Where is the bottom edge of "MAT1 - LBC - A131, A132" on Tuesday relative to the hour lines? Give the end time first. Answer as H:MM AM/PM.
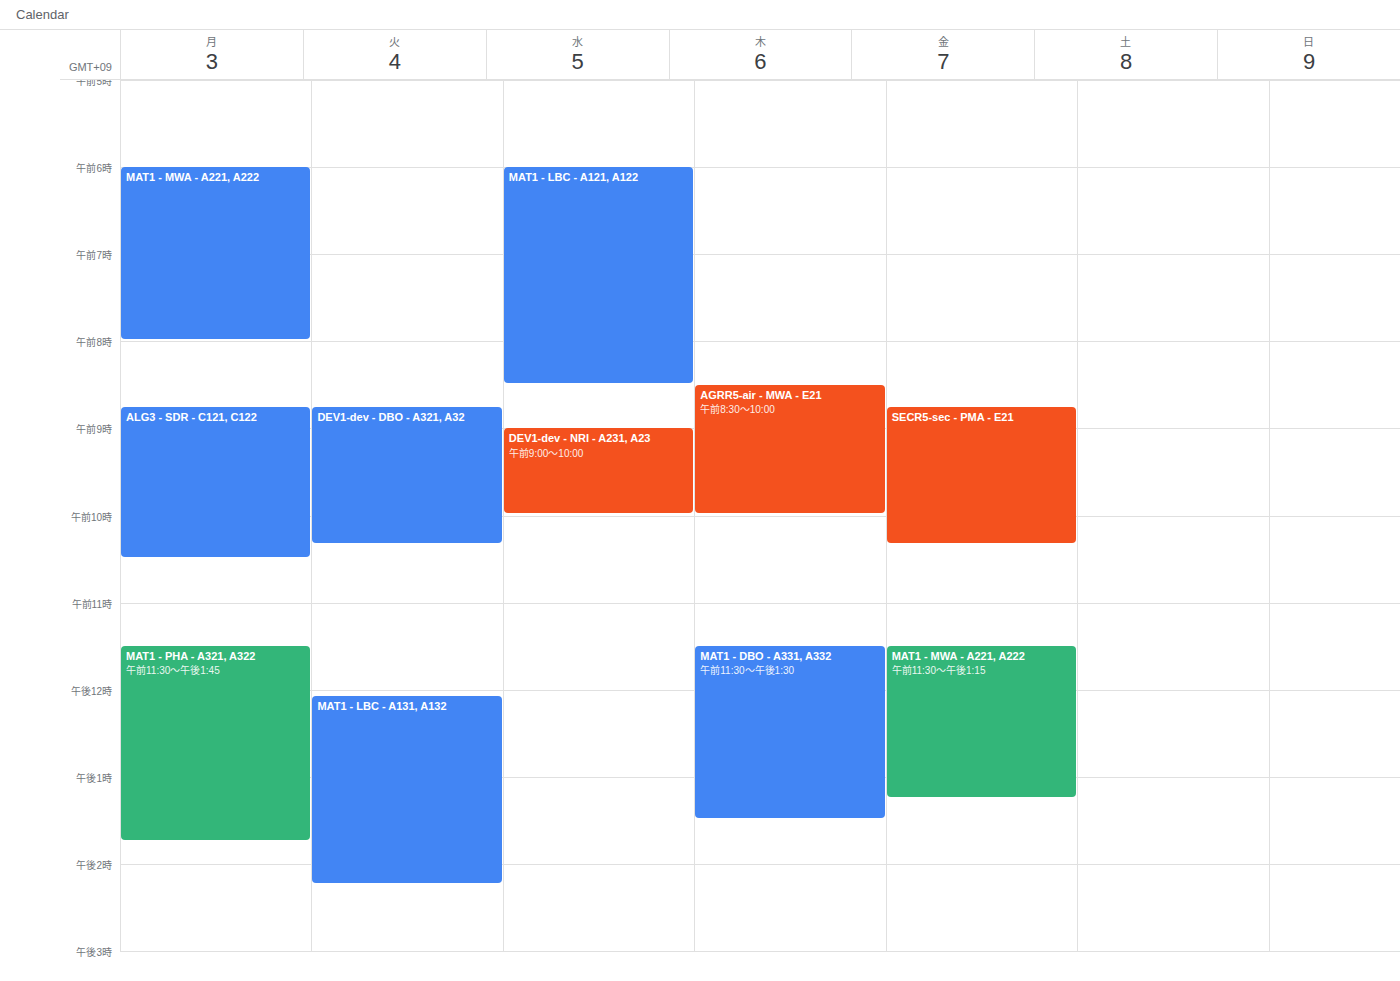
2:15 PM -- neither: a quarter of the way from the 2 PM line to the 3 PM line.